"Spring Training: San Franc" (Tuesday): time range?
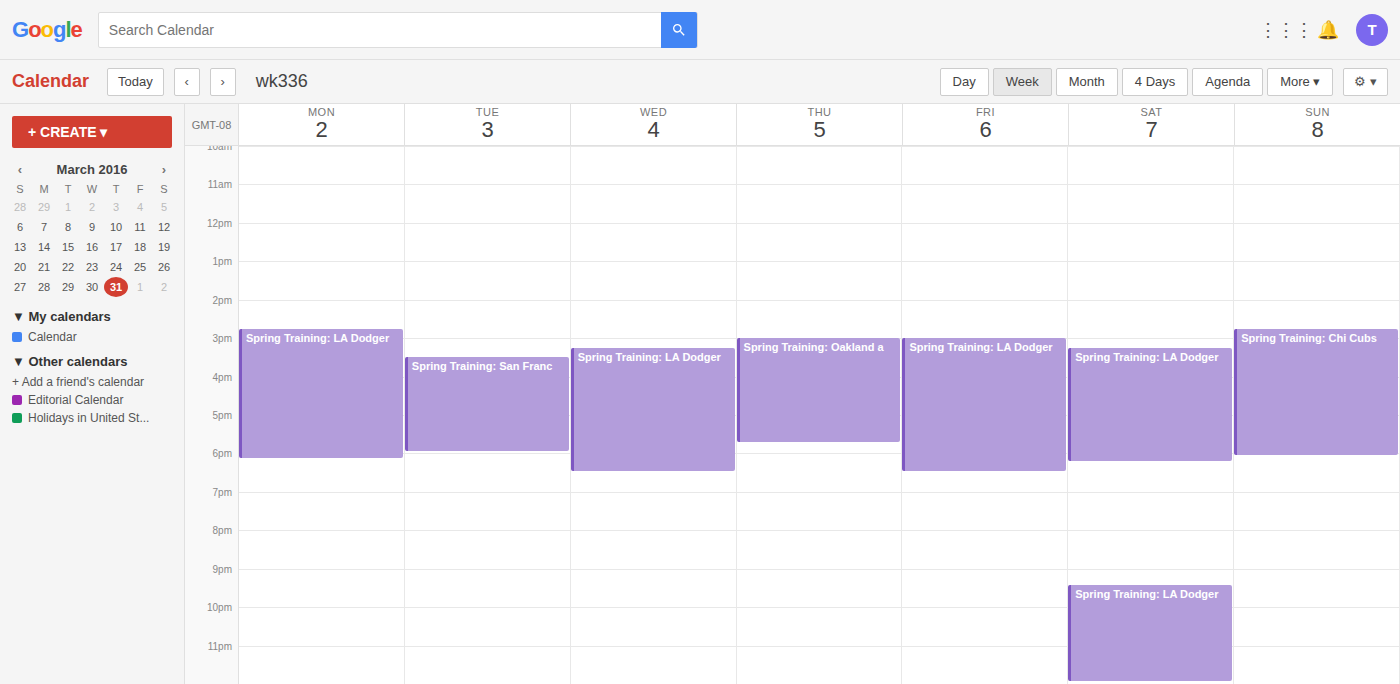
3:30 PM to 6:00 PM